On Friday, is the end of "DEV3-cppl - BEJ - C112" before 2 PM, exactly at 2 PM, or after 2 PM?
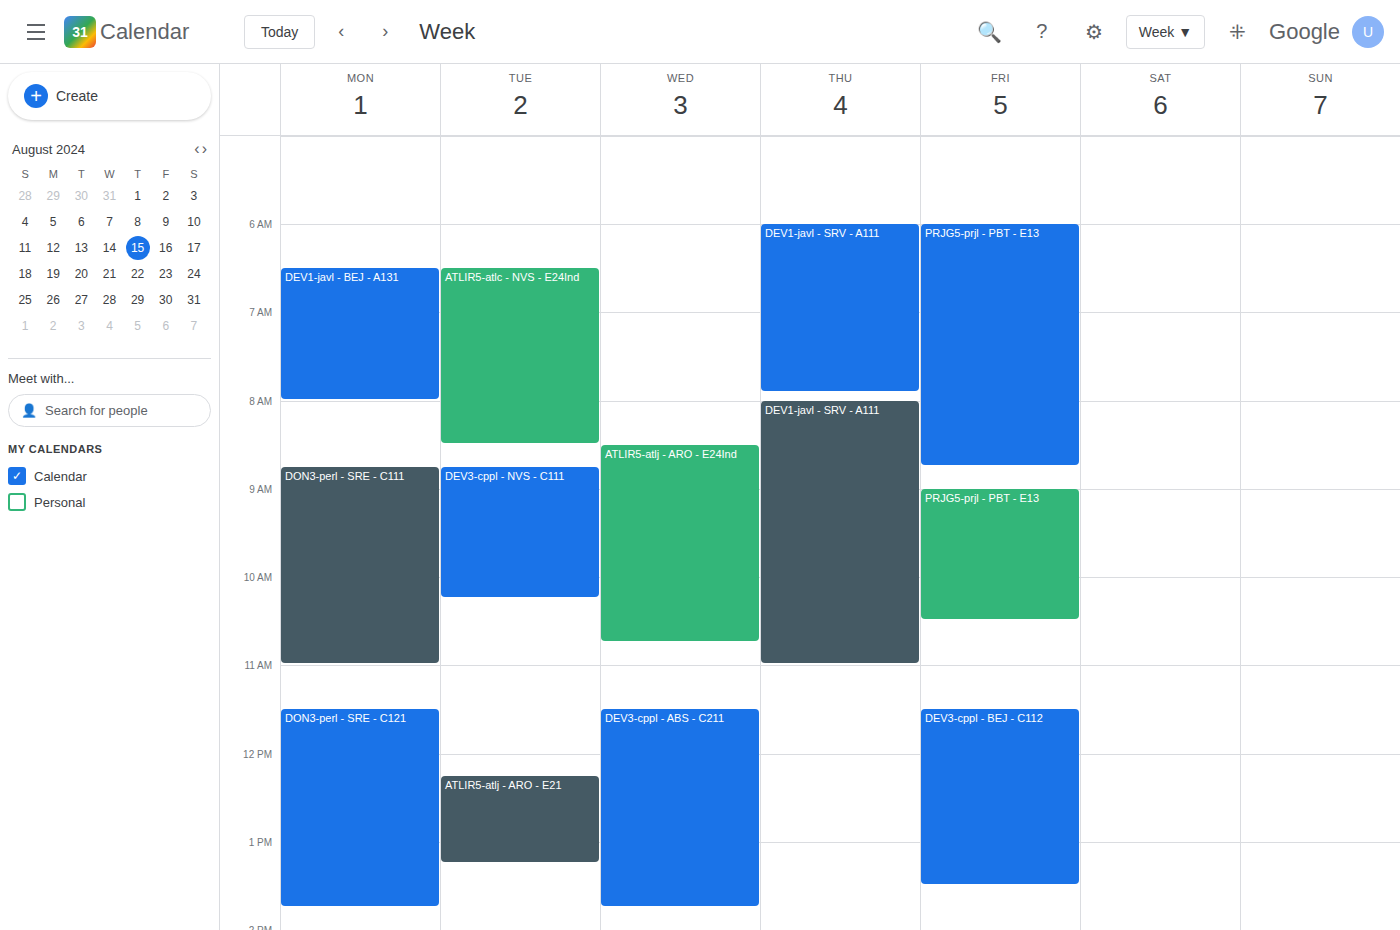
1:30 PM -- before 2 PM, 30 minutes above the 2 PM line.